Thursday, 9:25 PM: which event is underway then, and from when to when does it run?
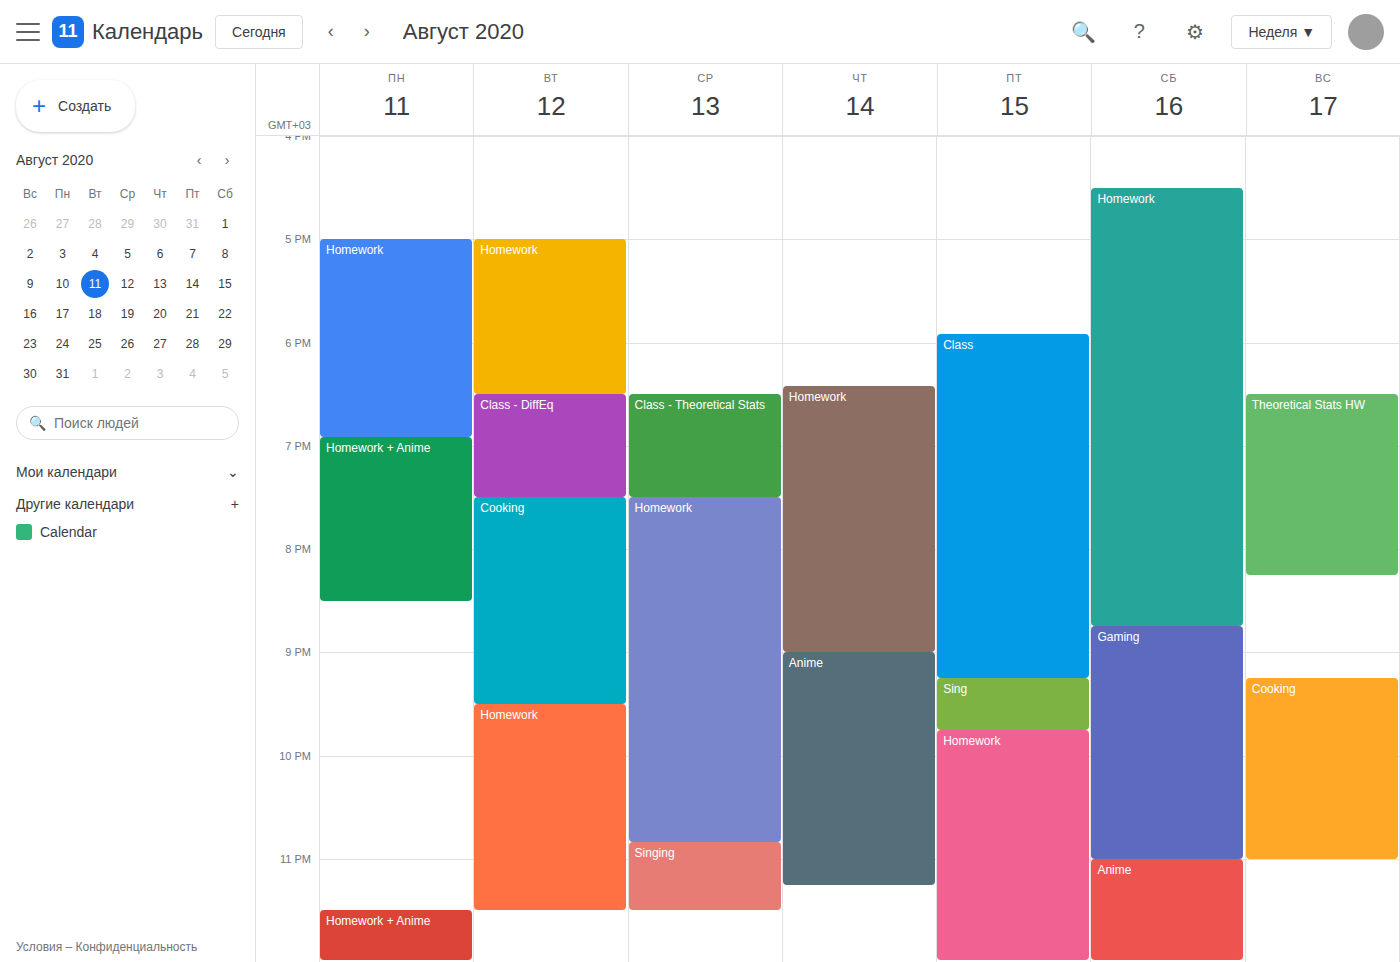
"Anime", 9:00 PM to 11:15 PM